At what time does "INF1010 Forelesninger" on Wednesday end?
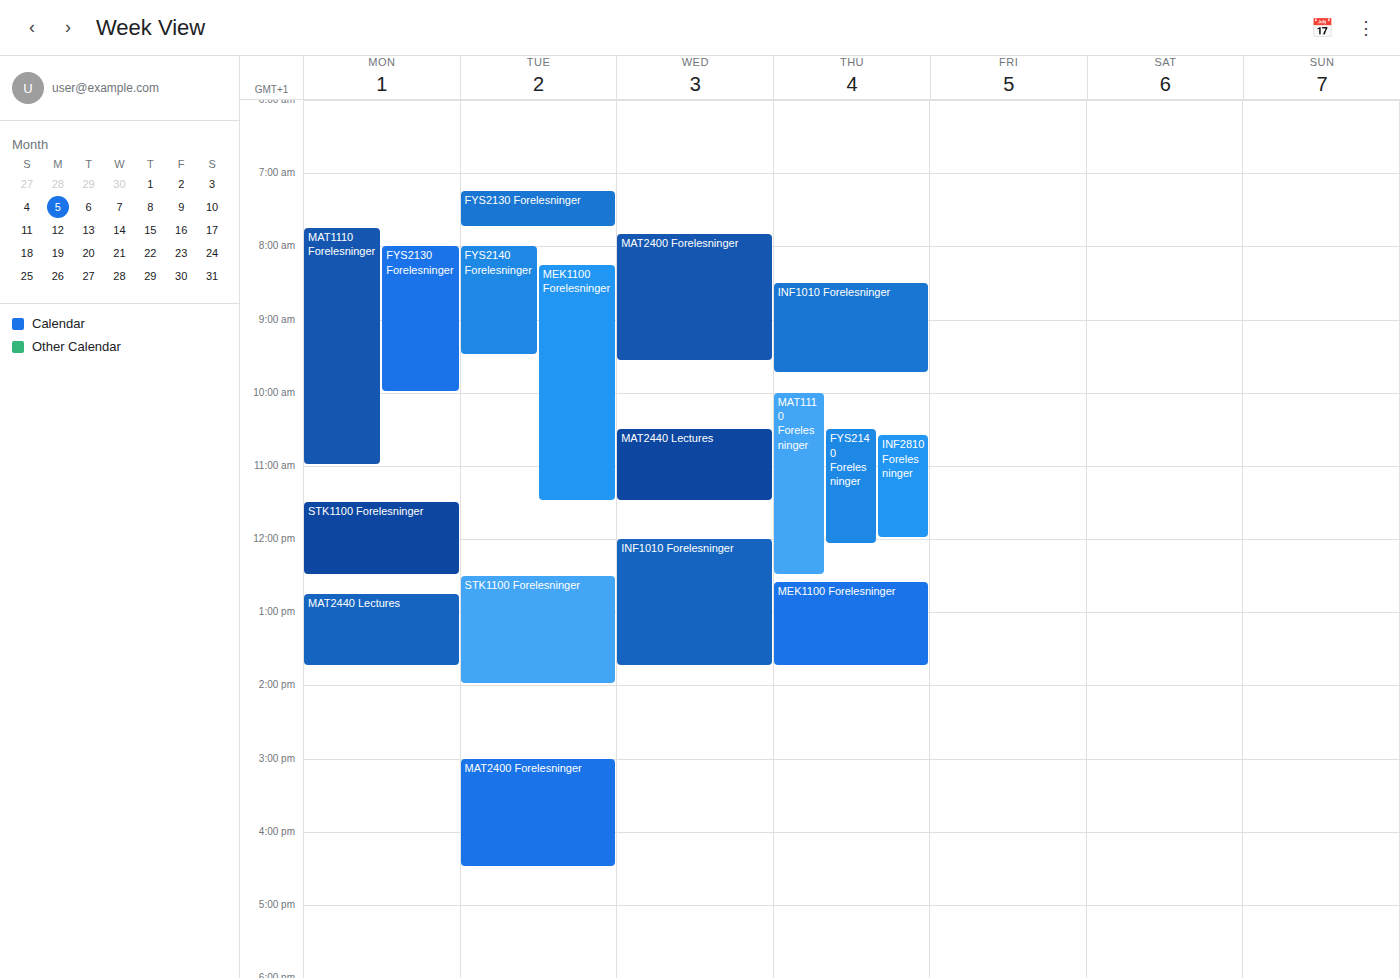
1:45 PM